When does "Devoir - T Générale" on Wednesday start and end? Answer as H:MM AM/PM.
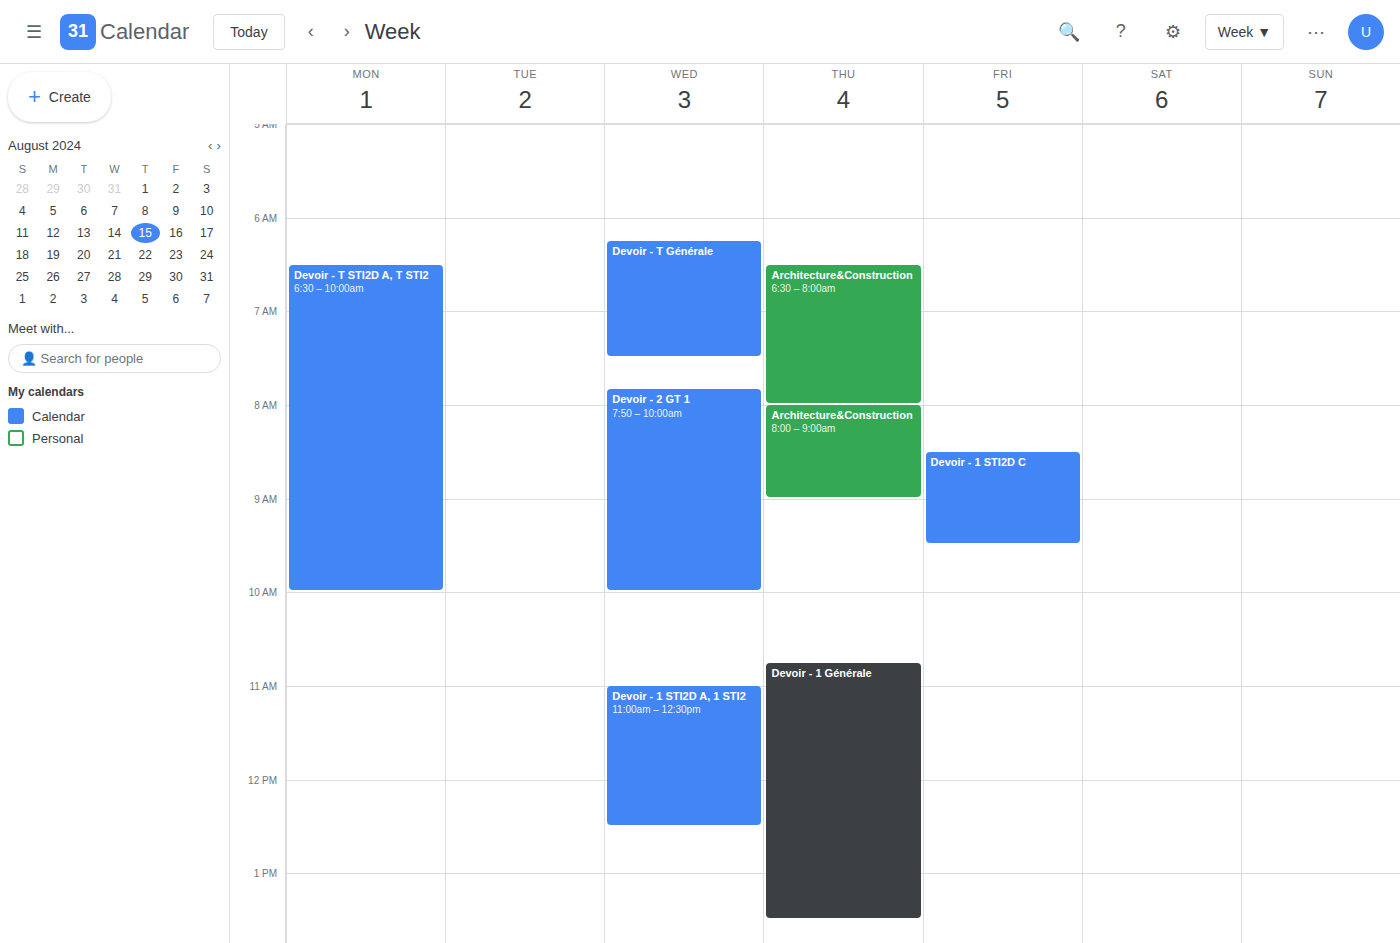
6:15 AM to 7:30 AM